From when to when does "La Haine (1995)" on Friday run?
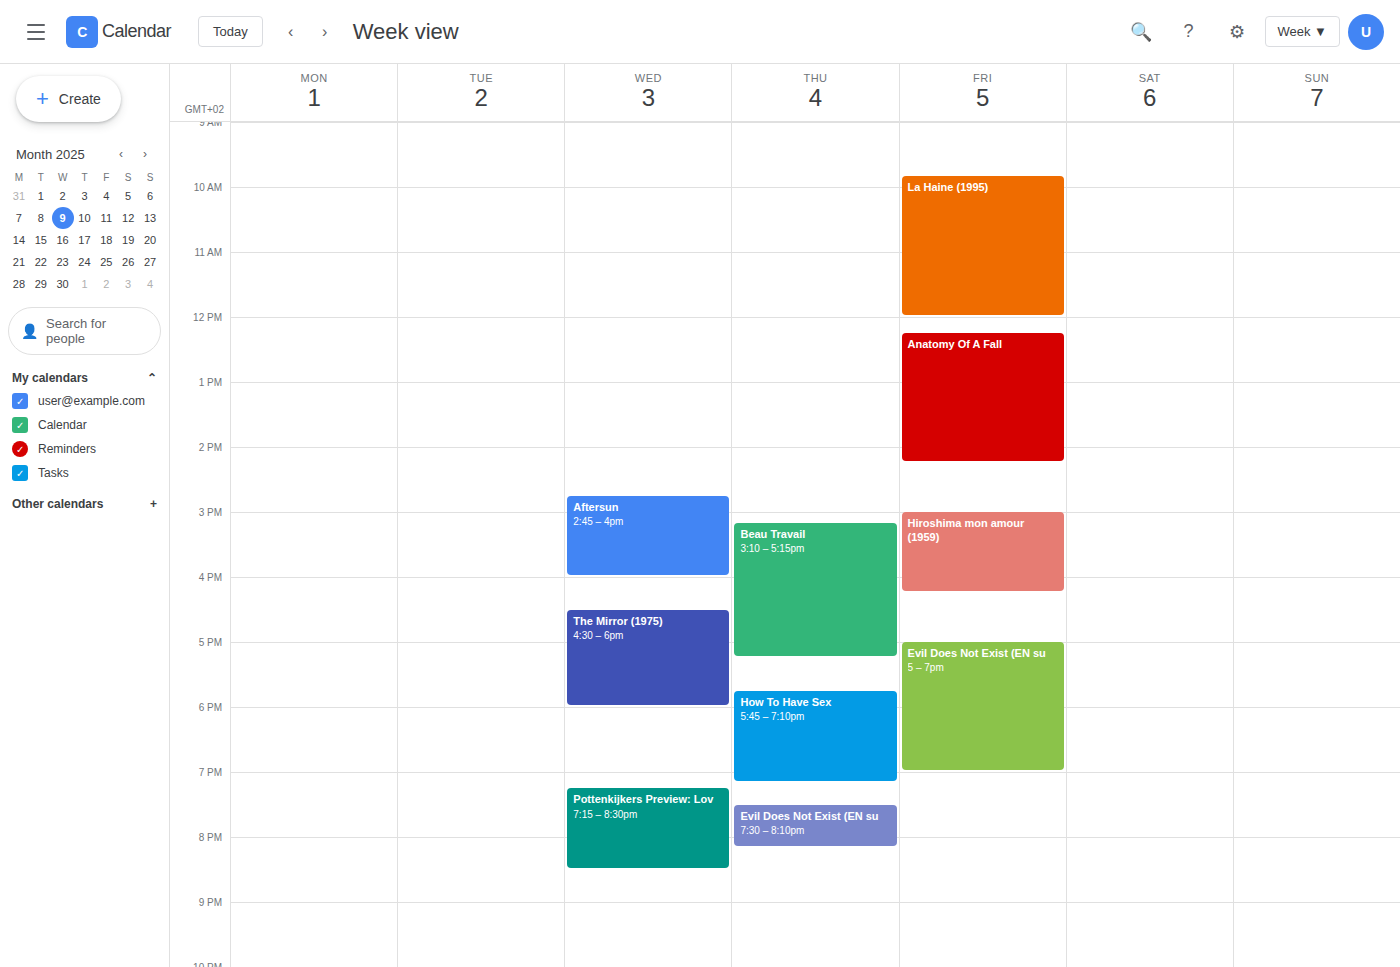
9:50 AM to 12:00 PM